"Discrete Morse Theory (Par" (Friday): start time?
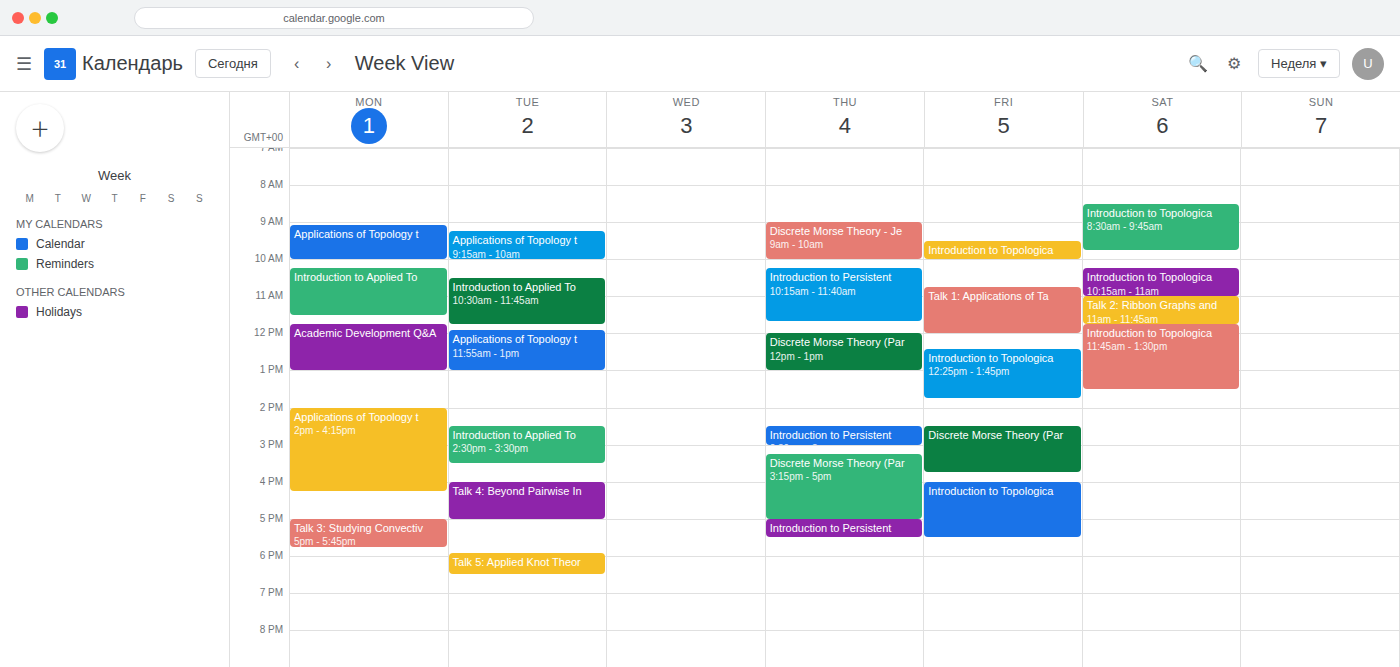
2:30 PM